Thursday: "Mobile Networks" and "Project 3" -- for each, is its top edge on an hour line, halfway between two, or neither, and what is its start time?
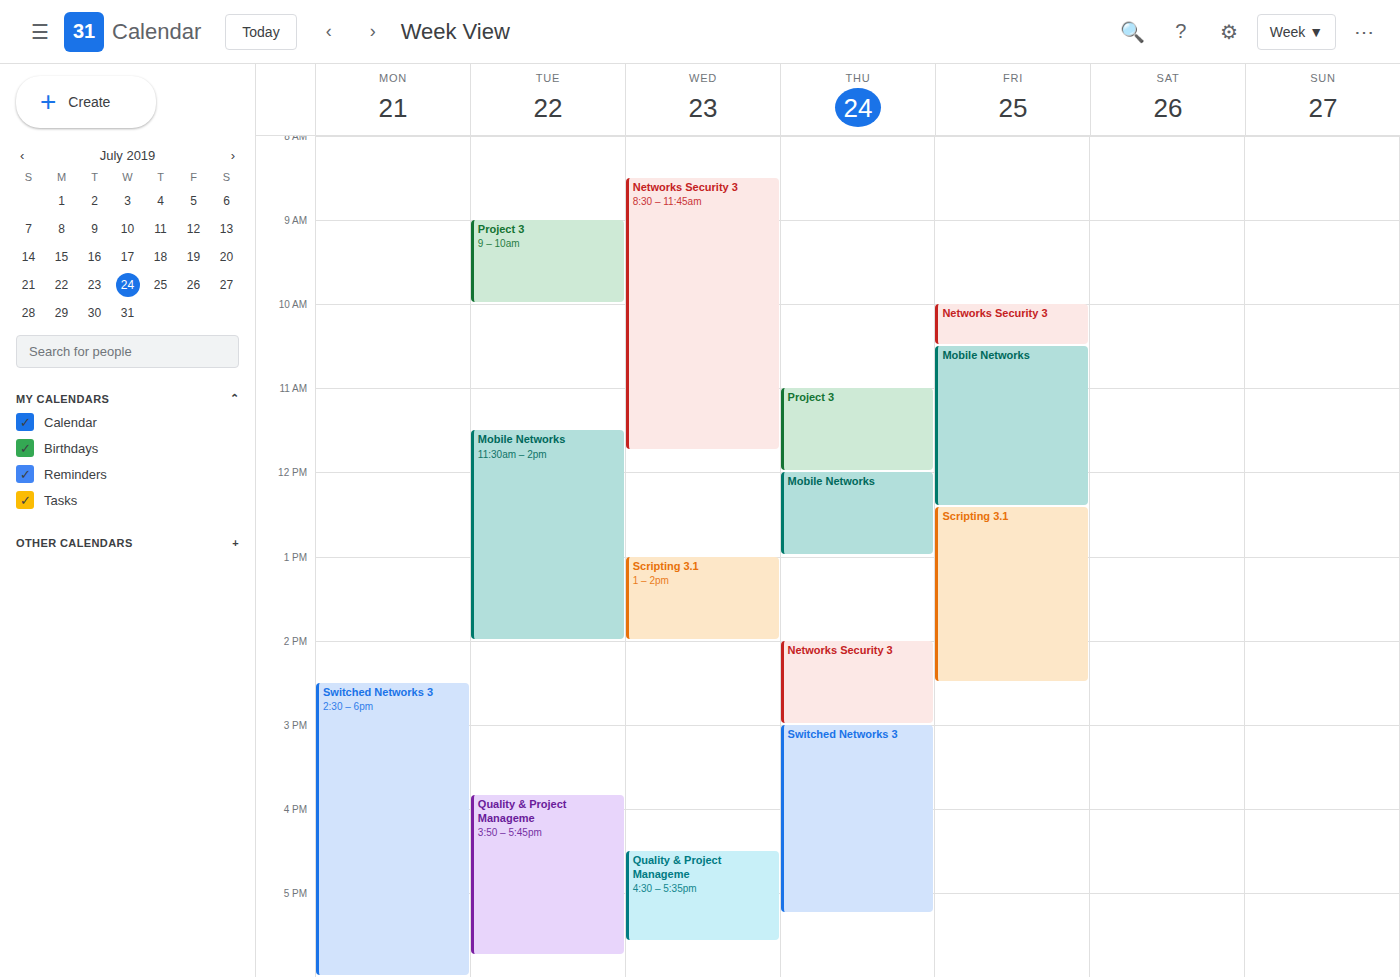
"Mobile Networks": 12:00 PM, exactly on the 12 PM line. "Project 3": 11:00 AM, exactly on the 11 AM line.